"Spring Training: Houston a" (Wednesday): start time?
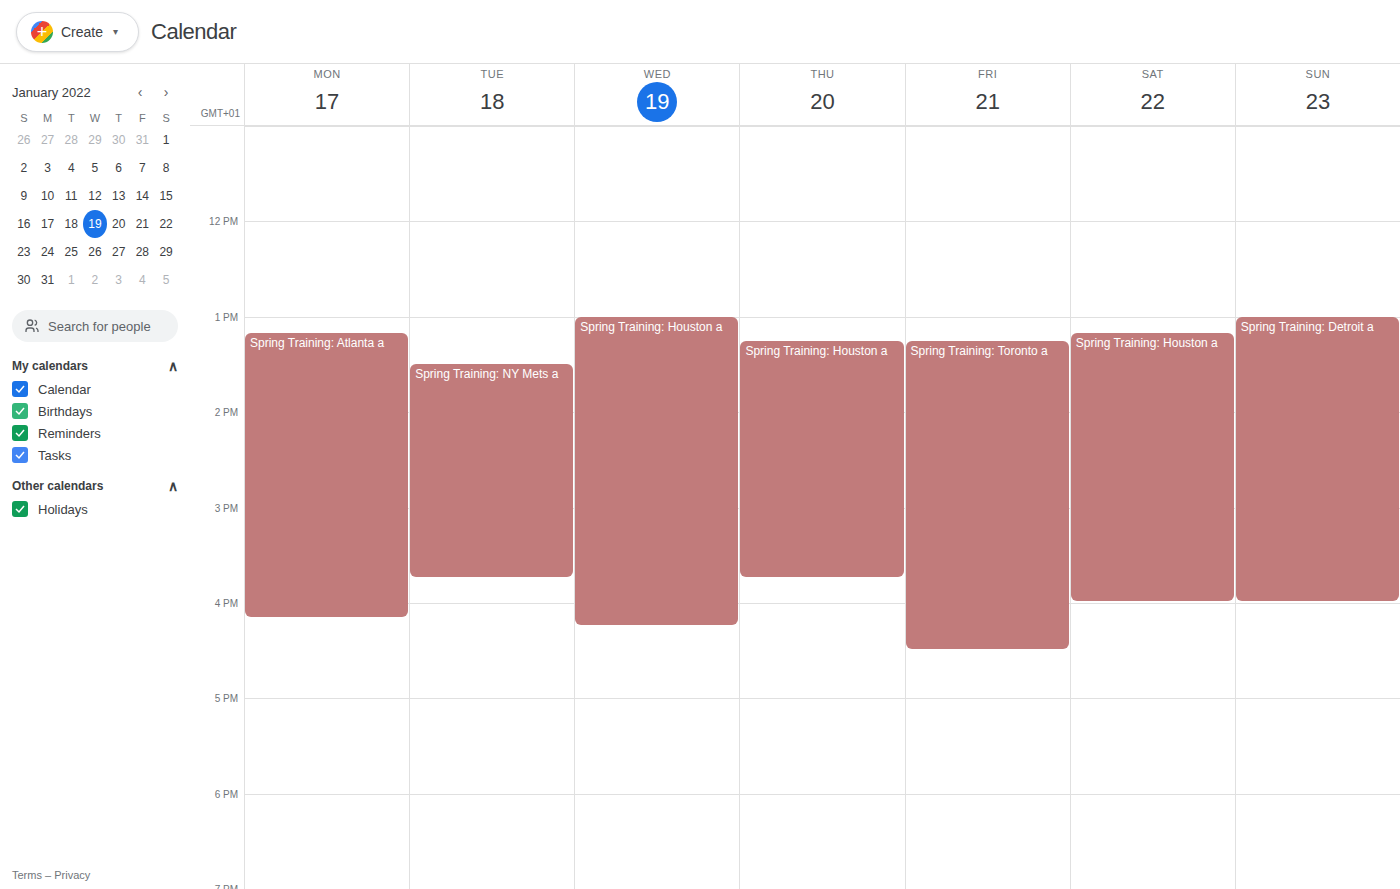
13:00